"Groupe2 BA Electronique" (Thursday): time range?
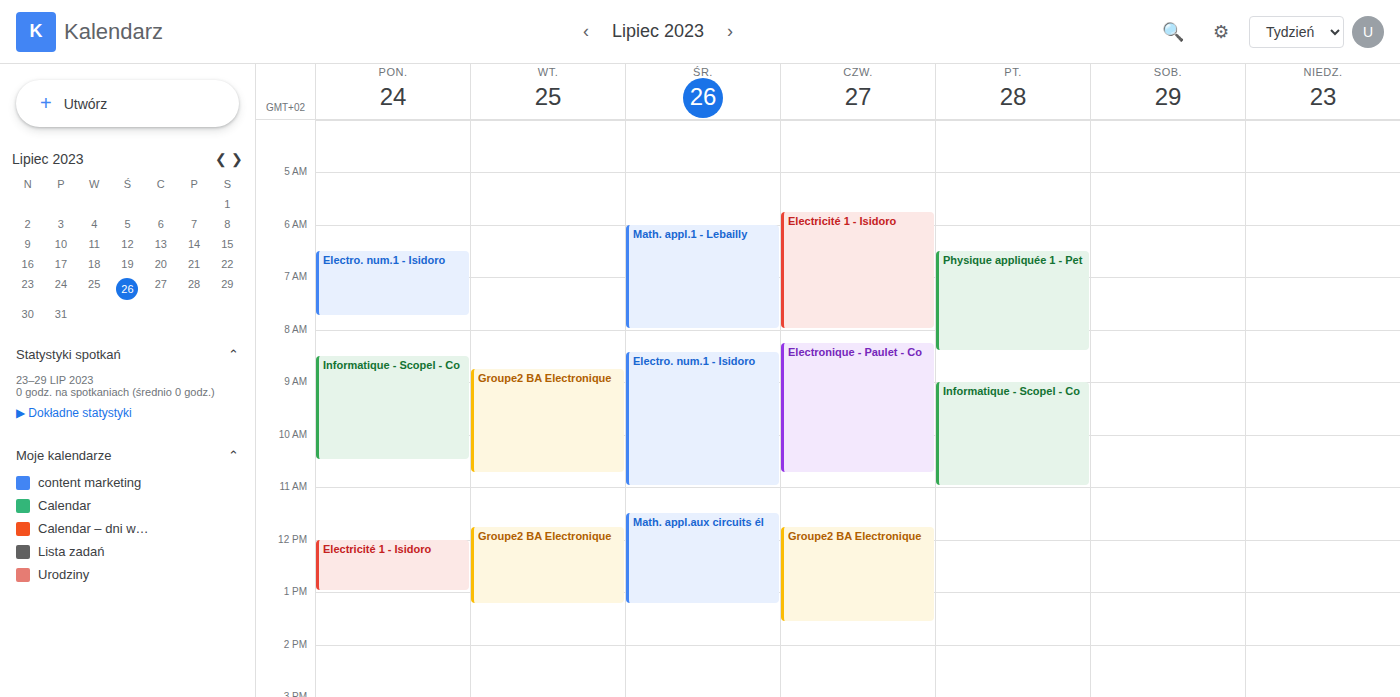
11:45 AM to 1:35 PM